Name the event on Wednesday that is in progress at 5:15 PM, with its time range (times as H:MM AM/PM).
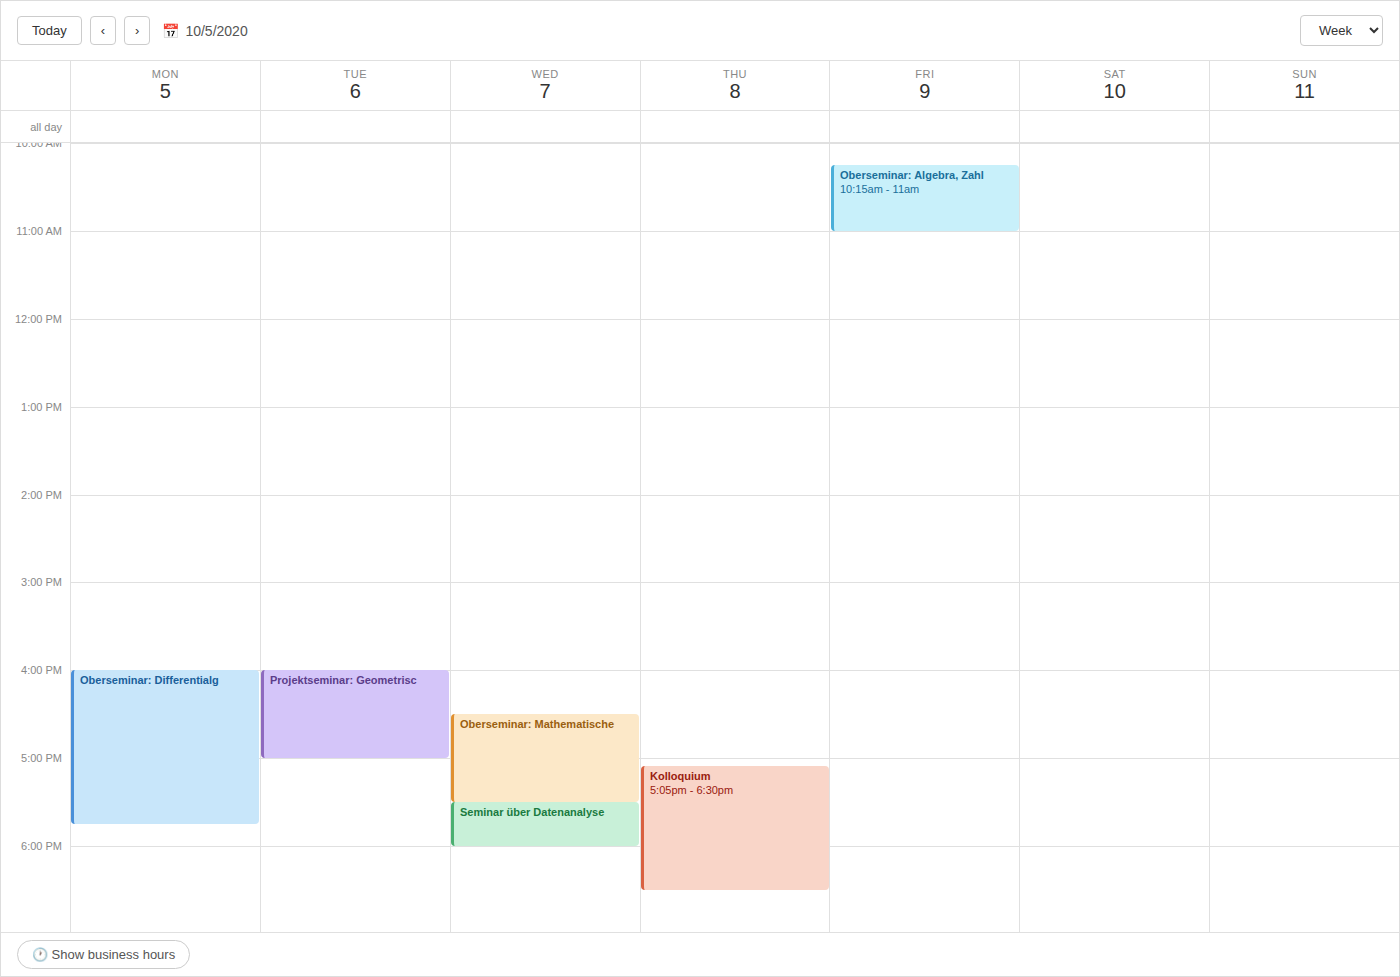
"Oberseminar: Mathematische", 4:30 PM to 5:30 PM